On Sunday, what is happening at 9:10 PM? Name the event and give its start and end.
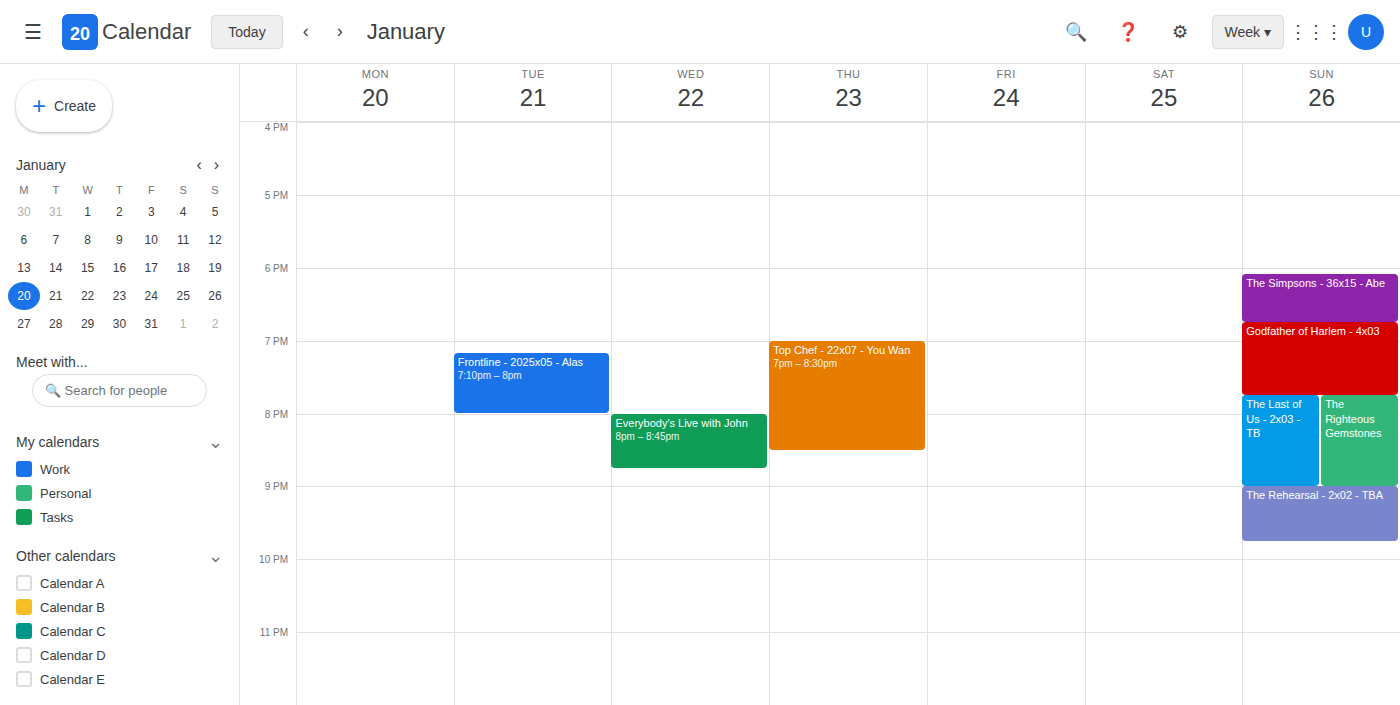
"The Rehearsal - 2x02 - TBA", 9:00 PM to 9:45 PM